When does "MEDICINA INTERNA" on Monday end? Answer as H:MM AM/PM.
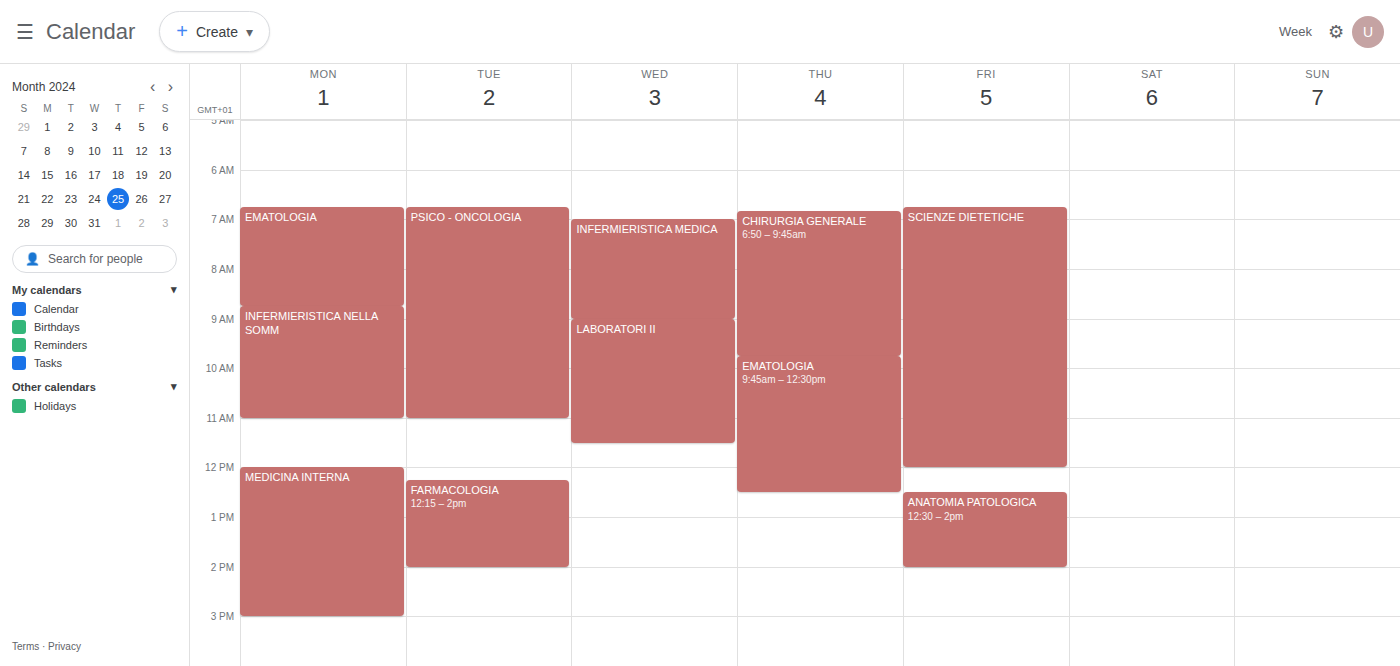
3:00 PM